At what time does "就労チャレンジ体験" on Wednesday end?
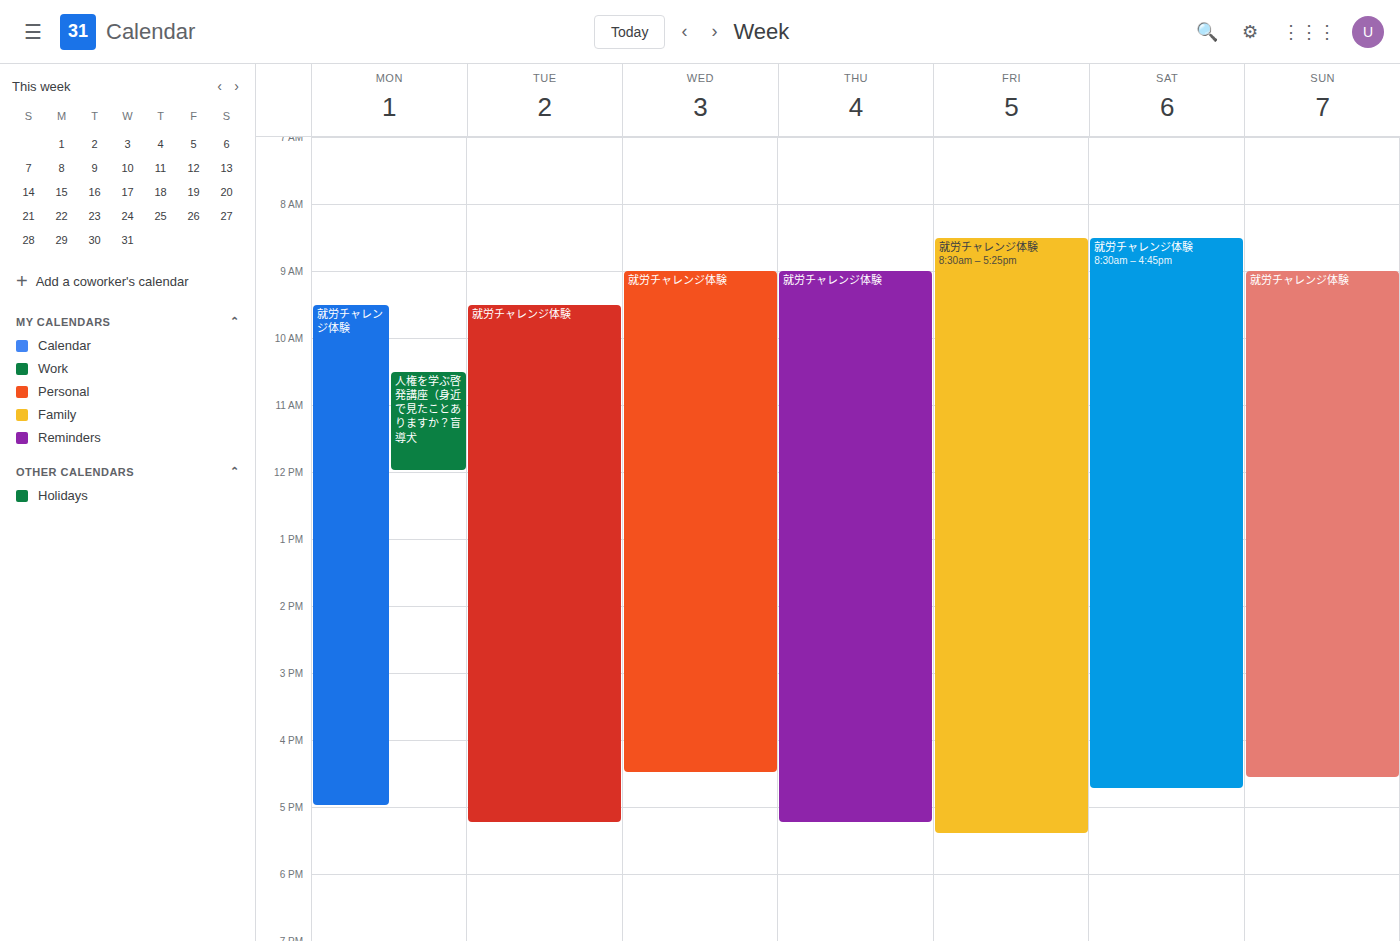
4:30 PM